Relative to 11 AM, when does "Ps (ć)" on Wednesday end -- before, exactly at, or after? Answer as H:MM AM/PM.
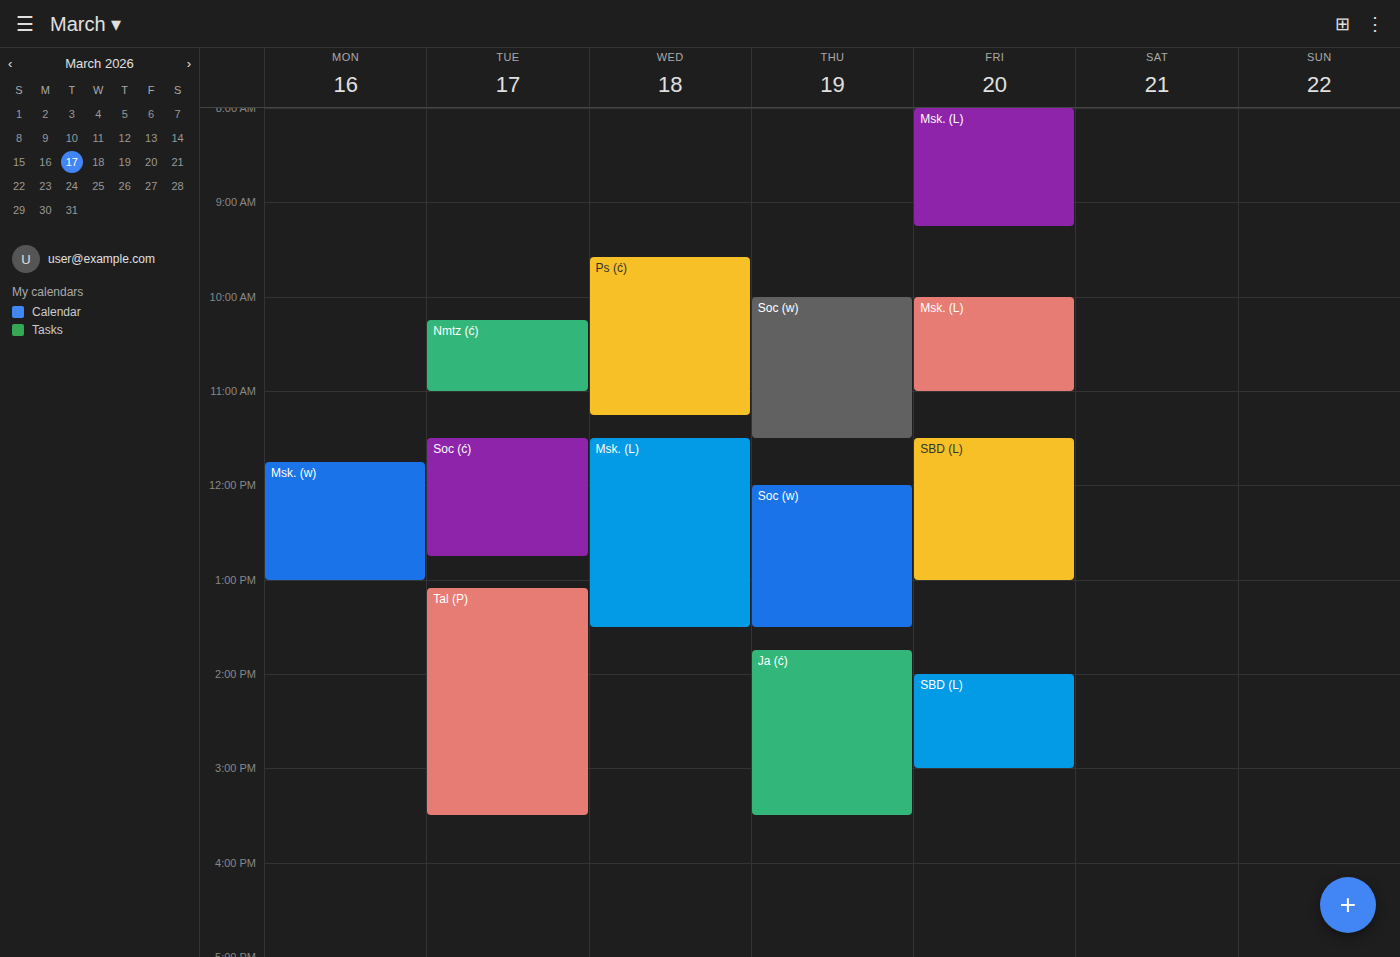
11:15 AM -- after 11 AM, 15 minutes below the 11 AM line.